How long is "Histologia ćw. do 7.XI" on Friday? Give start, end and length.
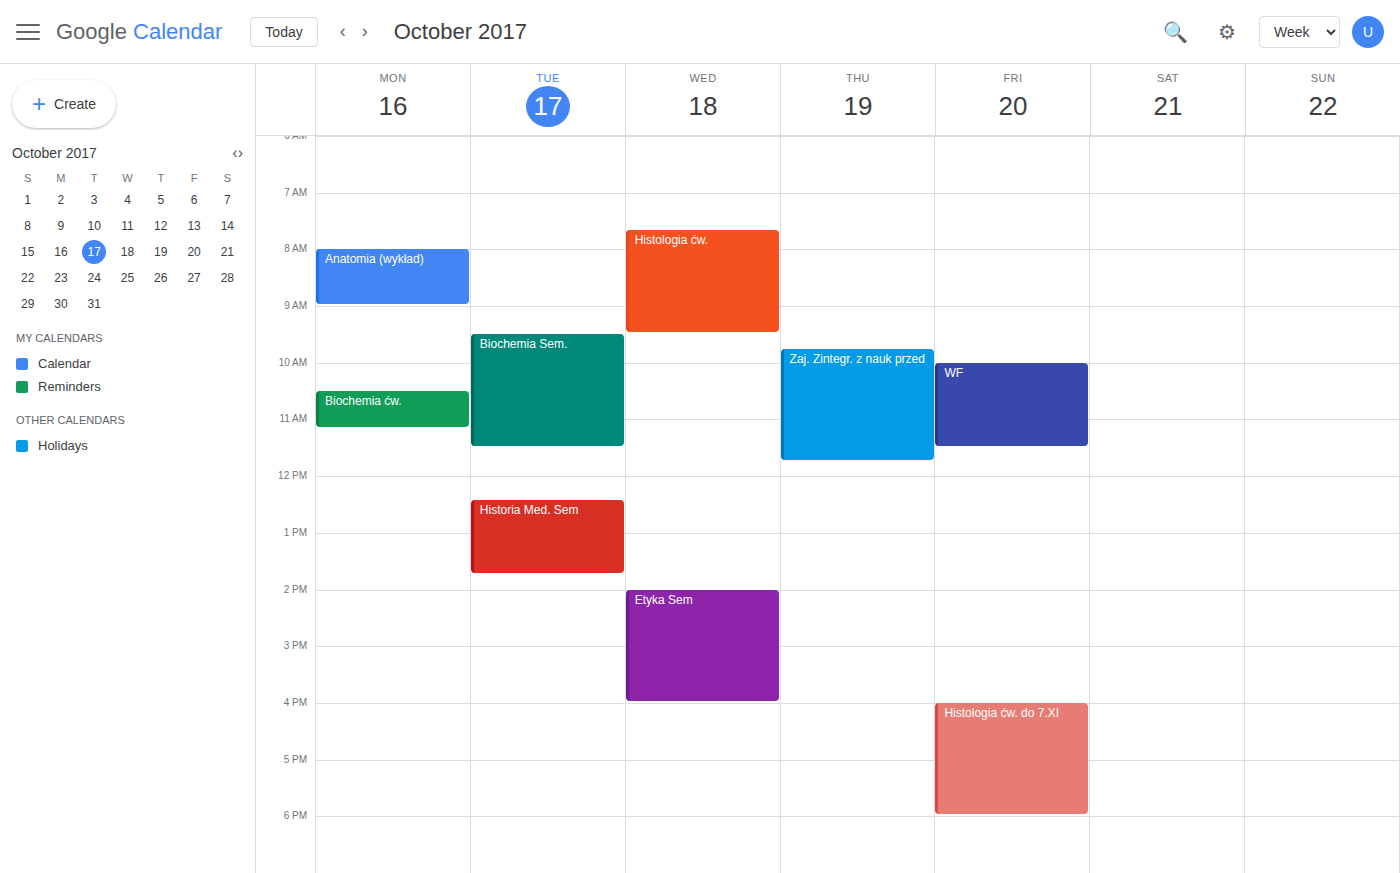
4:00 PM to 6:00 PM, 2 hours